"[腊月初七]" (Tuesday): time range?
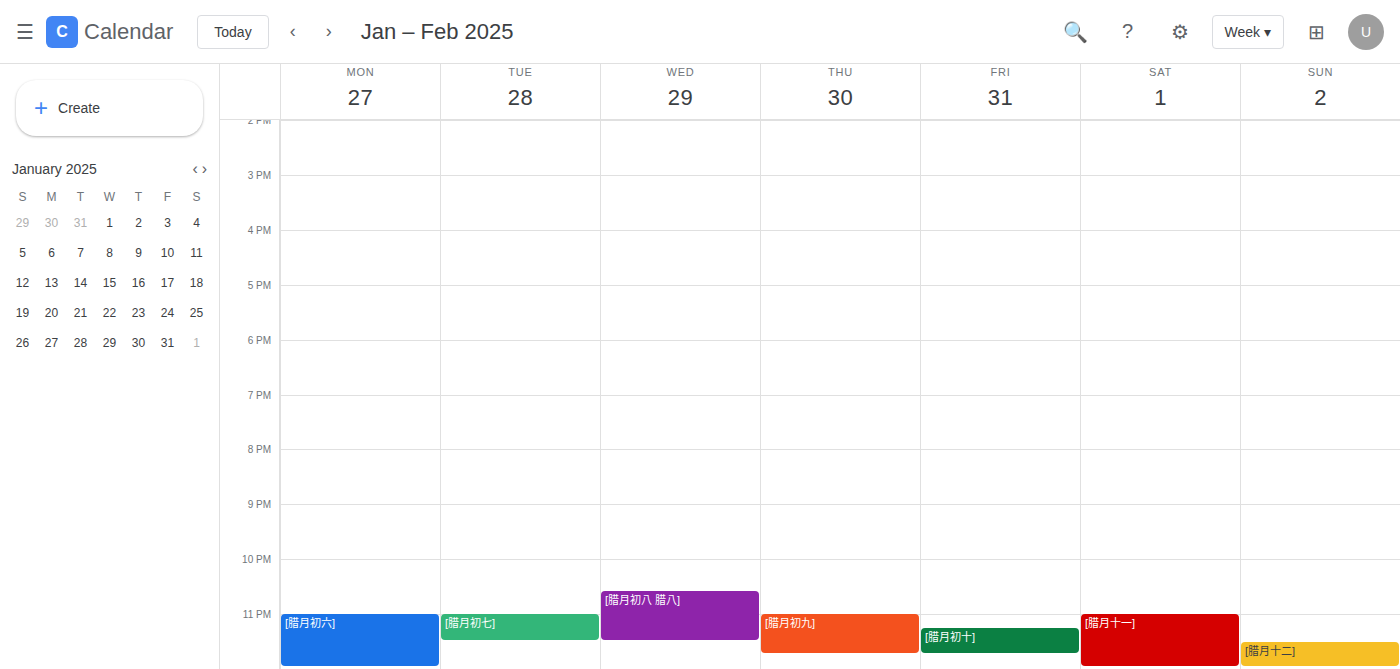
11:00 PM to 11:30 PM